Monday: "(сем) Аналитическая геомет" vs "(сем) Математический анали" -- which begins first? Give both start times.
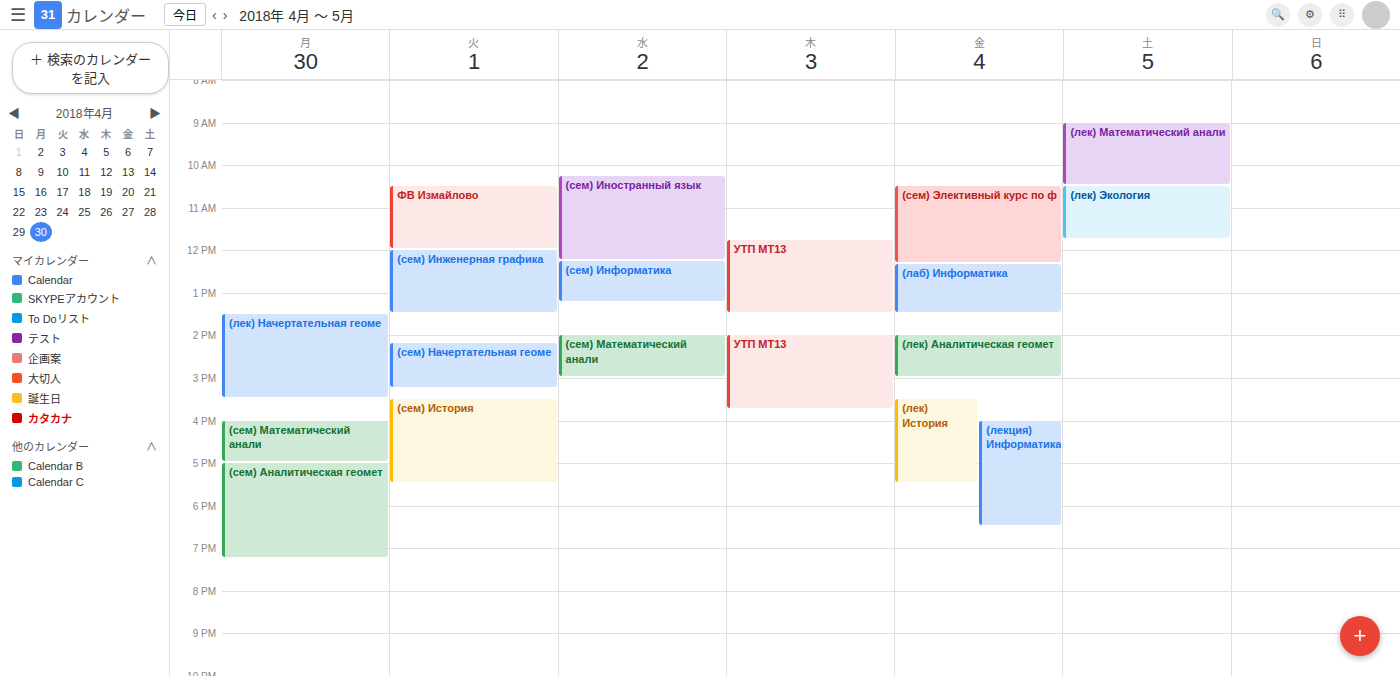
"(сем) Математический анали" 4:00 PM; "(сем) Аналитическая геомет" 5:00 PM.